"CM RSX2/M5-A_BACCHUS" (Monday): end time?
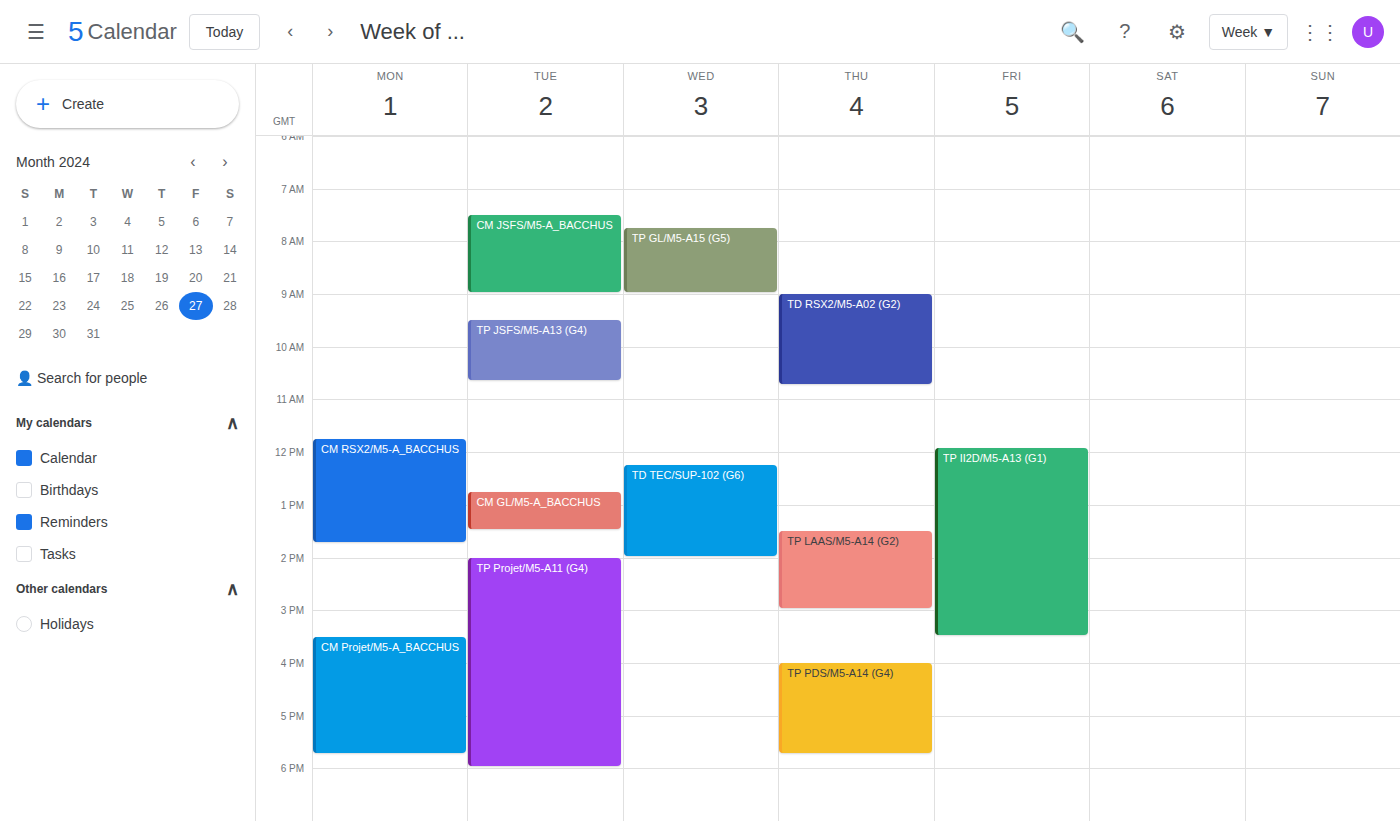
1:45 PM